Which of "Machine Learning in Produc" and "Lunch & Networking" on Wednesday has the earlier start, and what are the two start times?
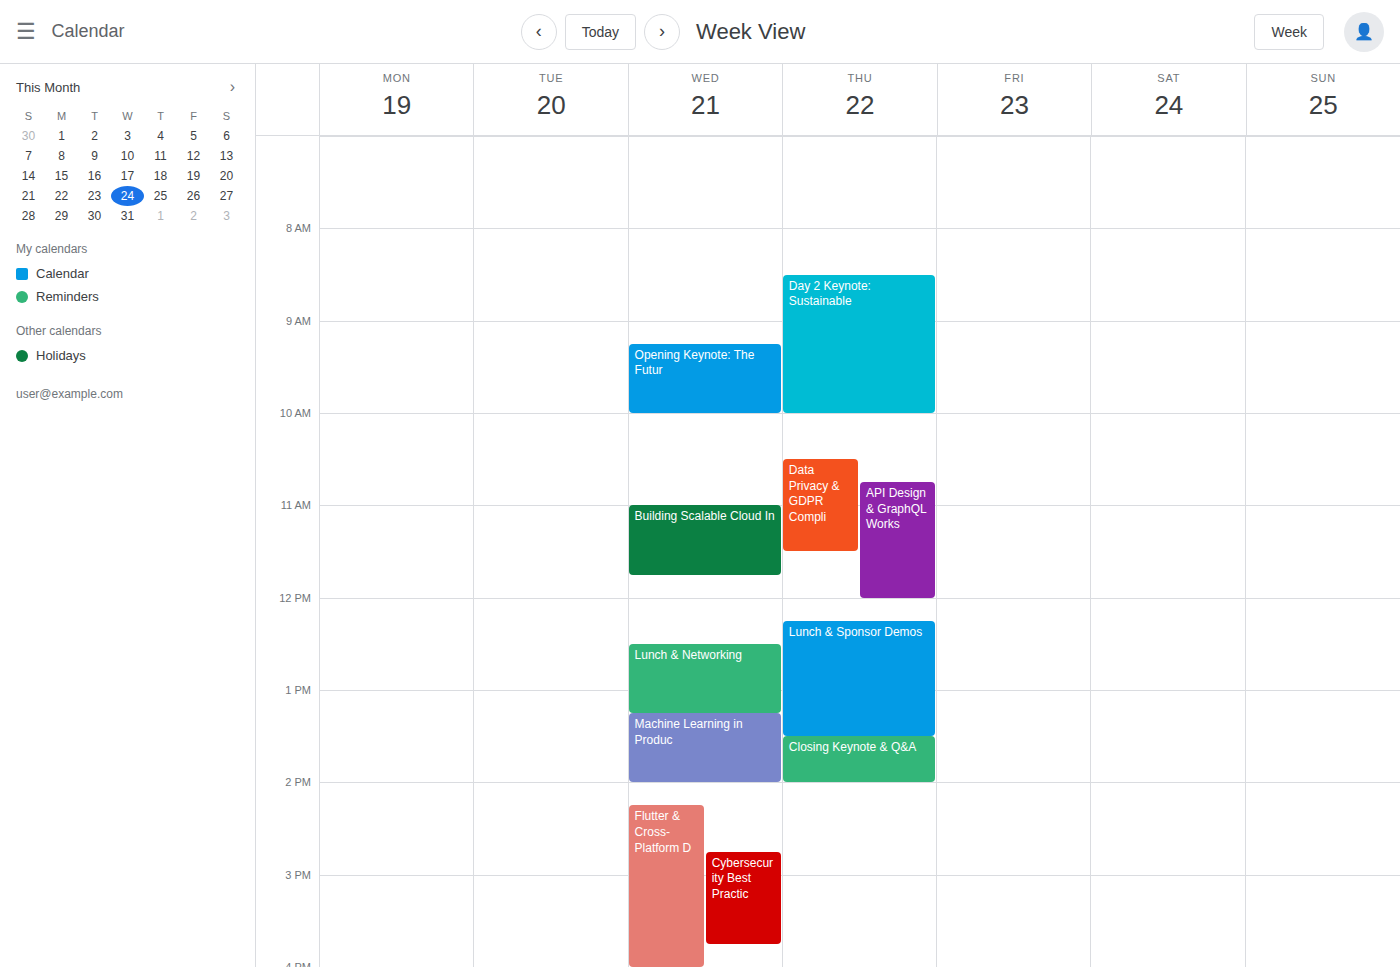
"Lunch & Networking" 12:30 PM; "Machine Learning in Produc" 1:15 PM.